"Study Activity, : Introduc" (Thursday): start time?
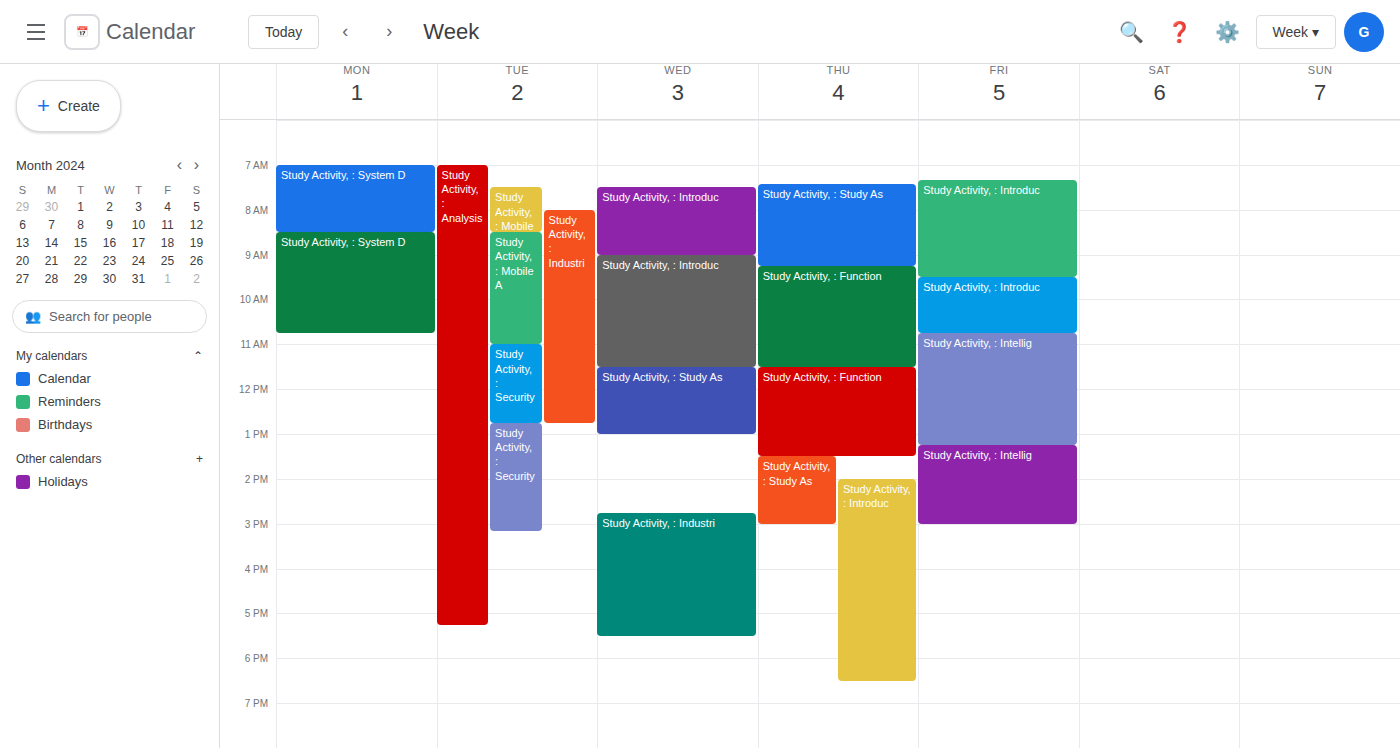
2:00 PM